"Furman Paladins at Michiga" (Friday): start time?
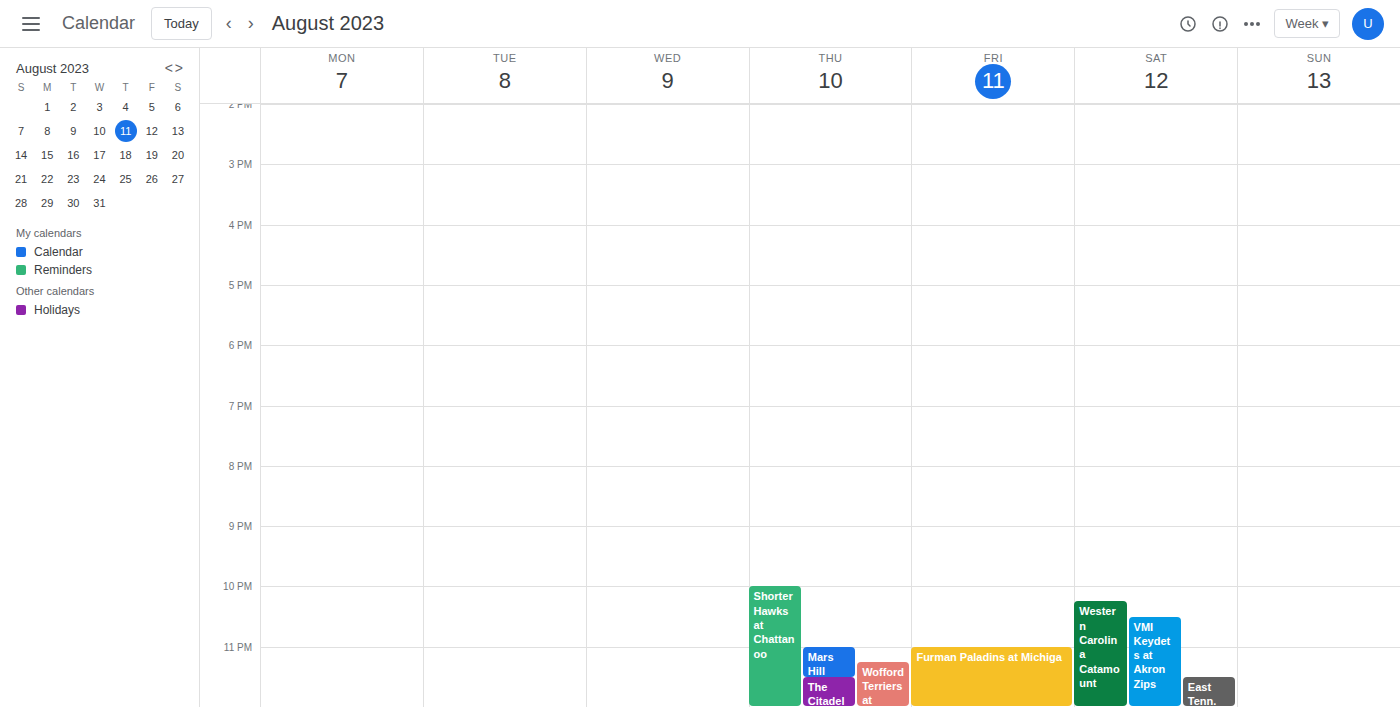
11:00 PM